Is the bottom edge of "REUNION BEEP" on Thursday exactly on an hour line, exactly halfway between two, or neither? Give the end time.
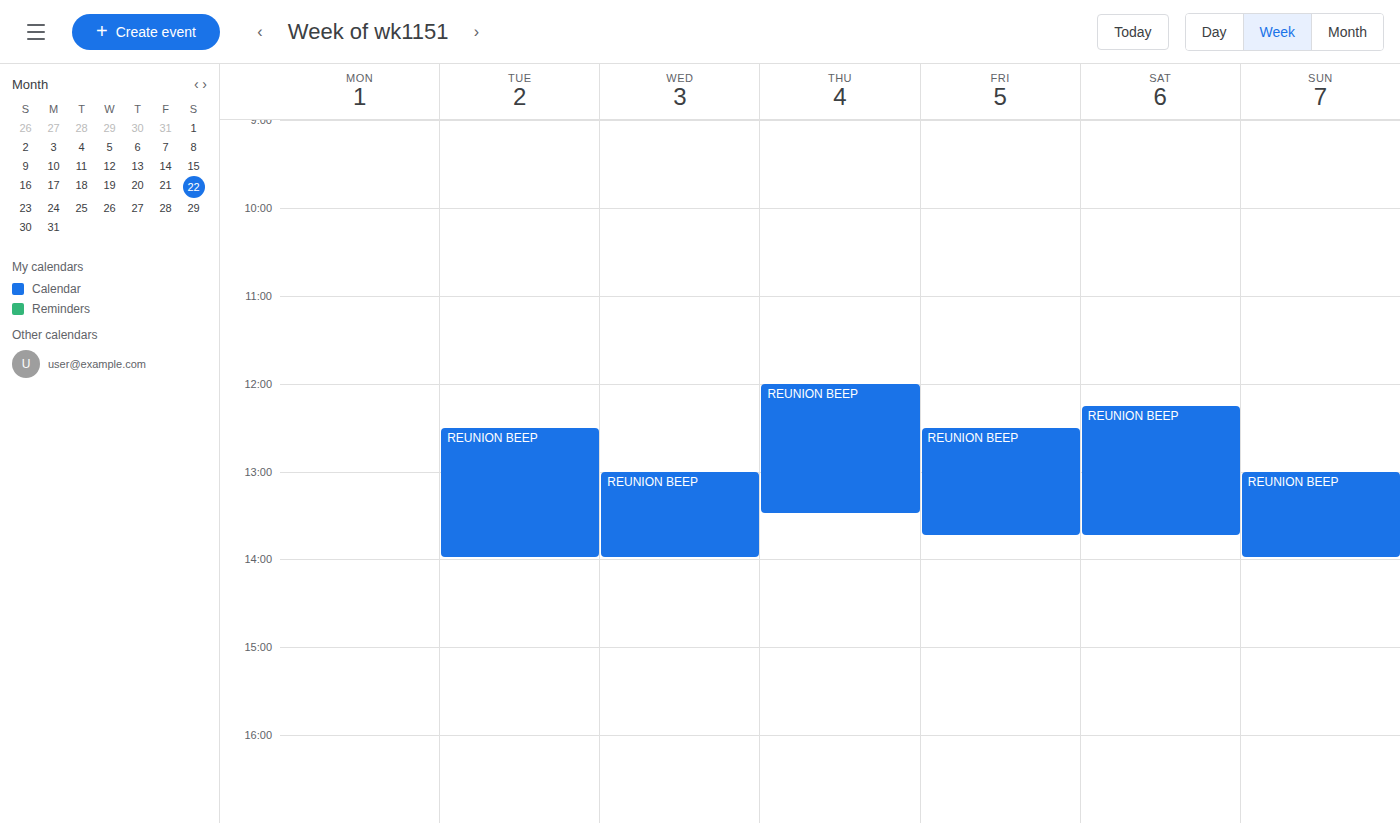
1:30 PM -- halfway between the 1 PM and 2 PM lines.